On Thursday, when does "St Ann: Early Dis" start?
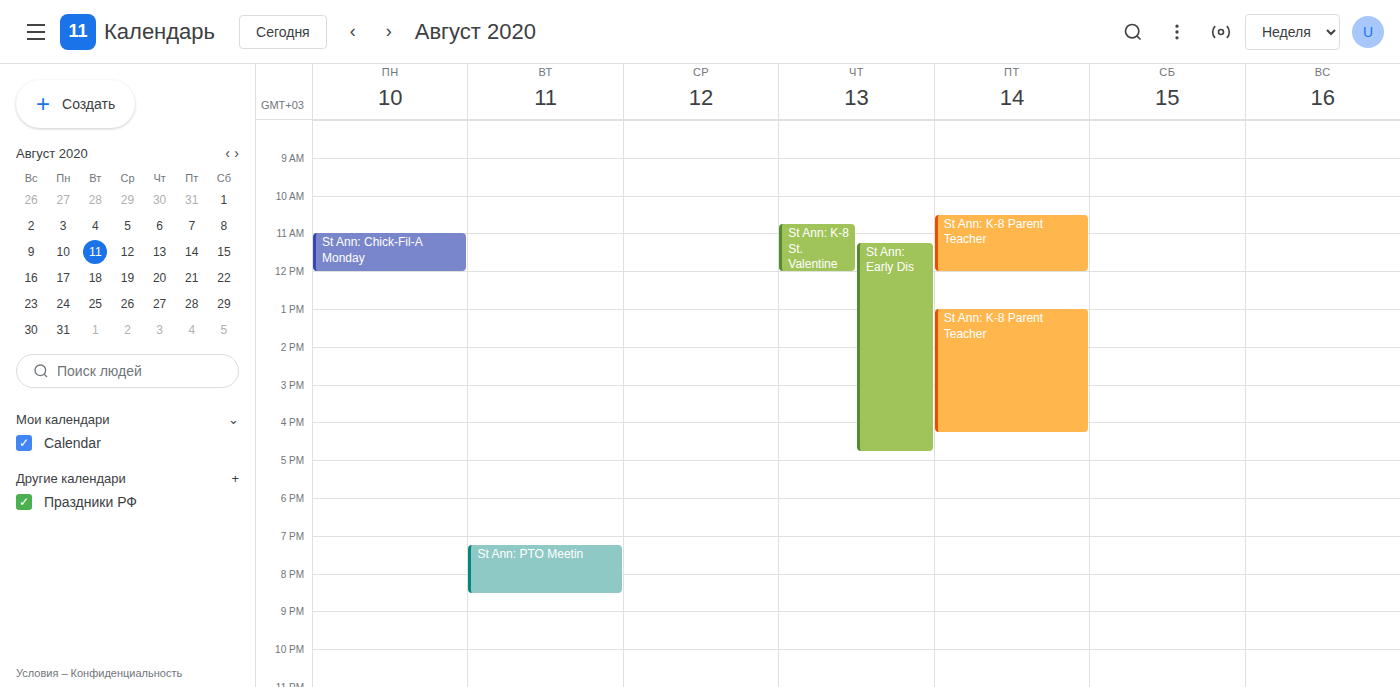
11:15 AM